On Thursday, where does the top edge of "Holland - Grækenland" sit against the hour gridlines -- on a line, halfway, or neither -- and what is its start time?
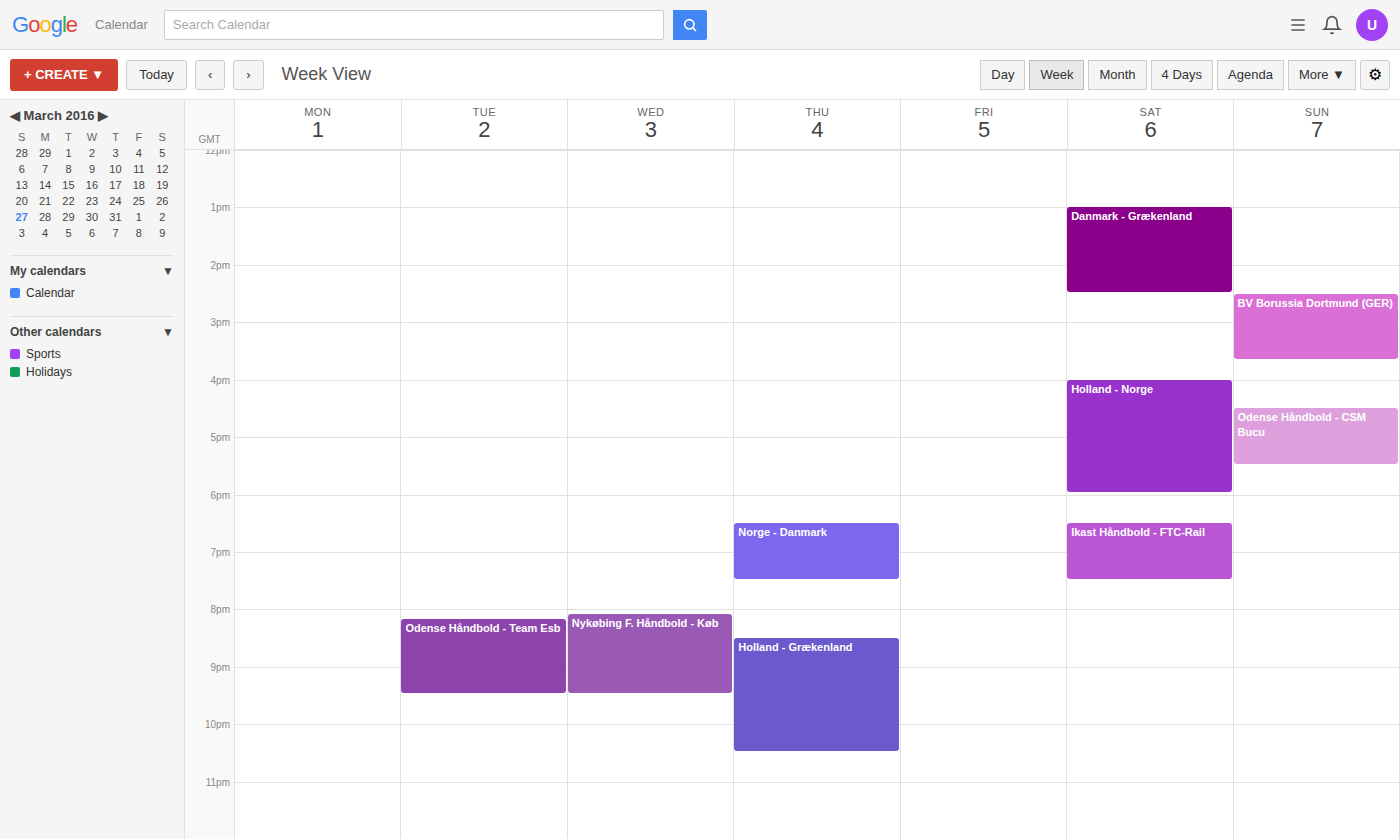
8:30 PM -- halfway between the 8 PM and 9 PM lines.